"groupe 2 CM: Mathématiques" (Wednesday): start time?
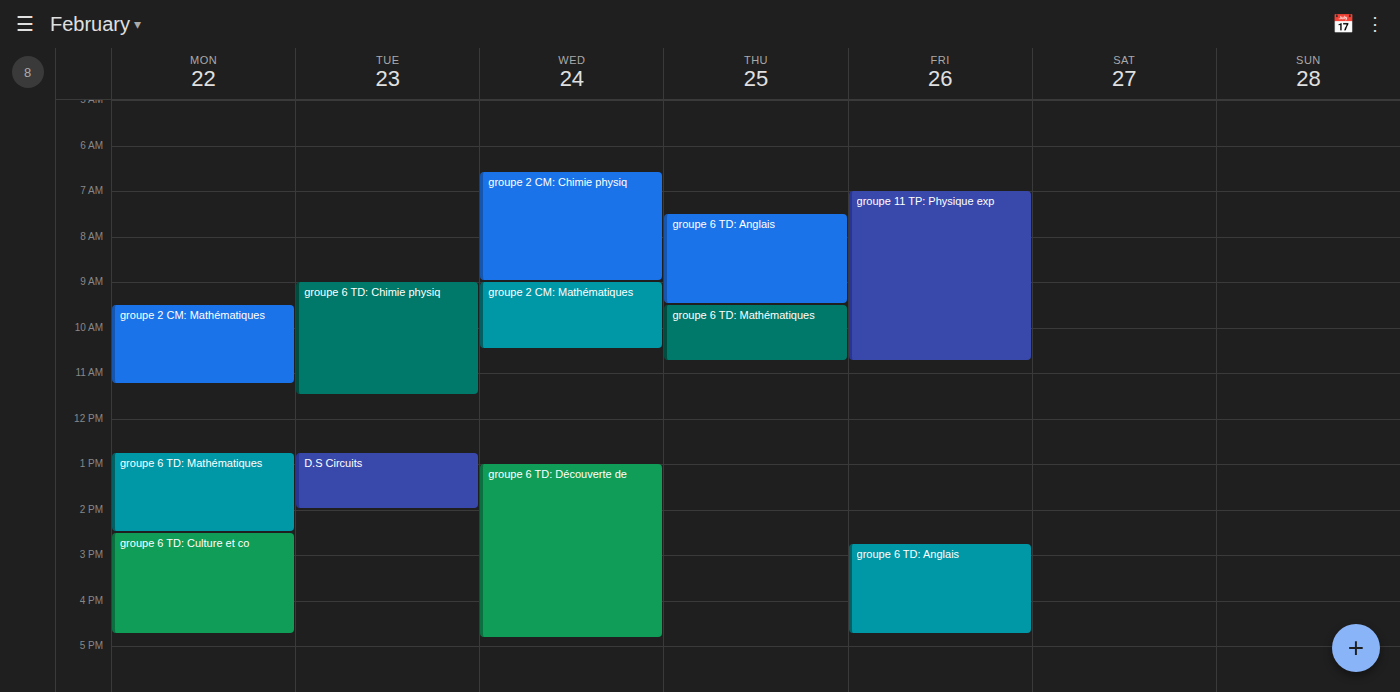
9:00 AM